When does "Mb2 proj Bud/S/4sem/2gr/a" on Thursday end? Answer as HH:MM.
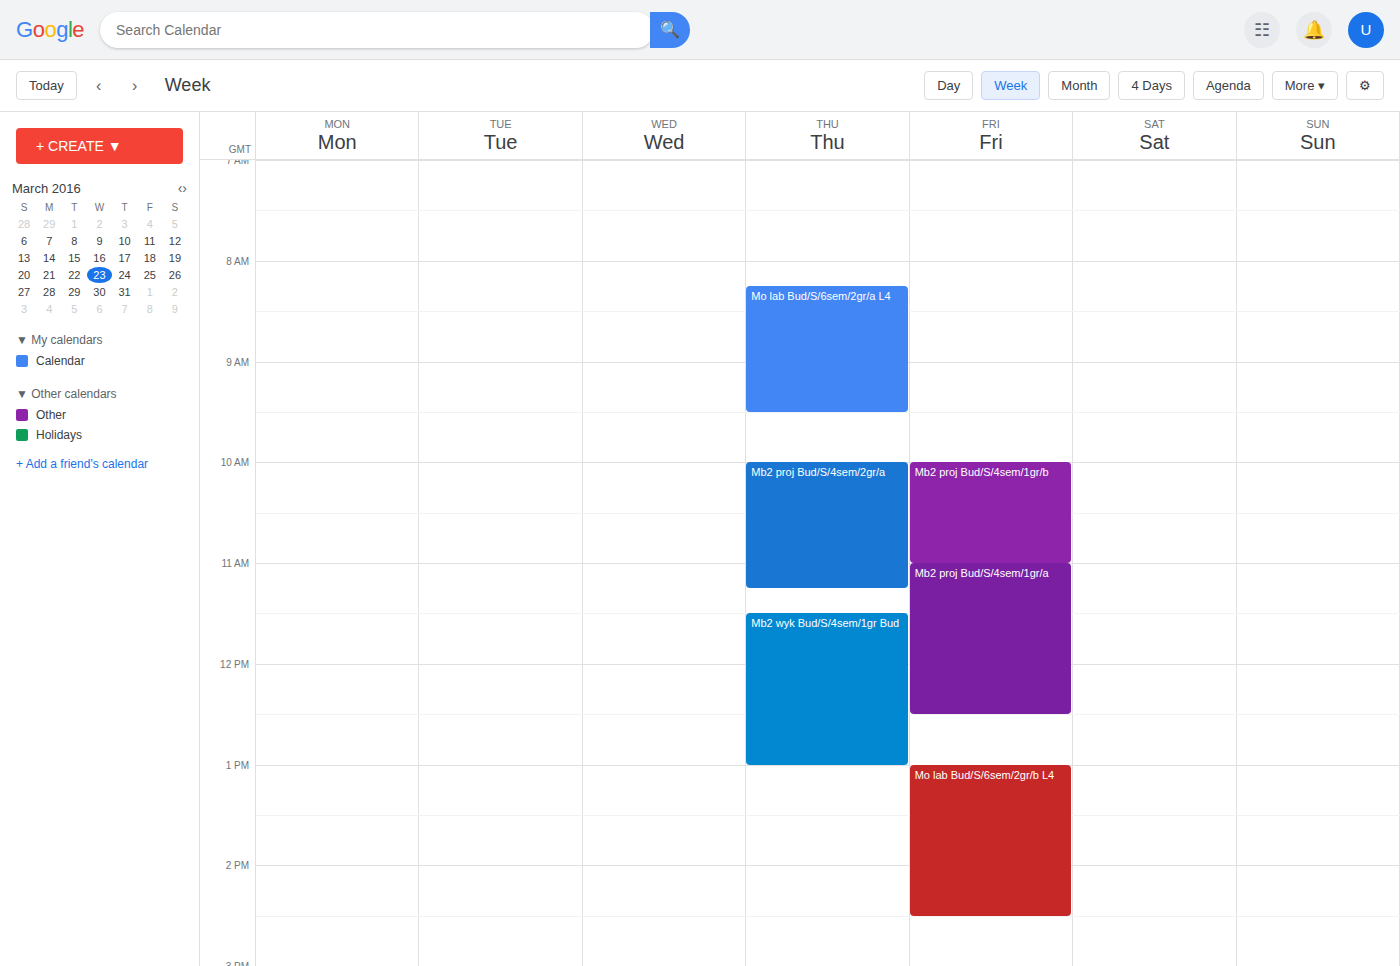
11:15